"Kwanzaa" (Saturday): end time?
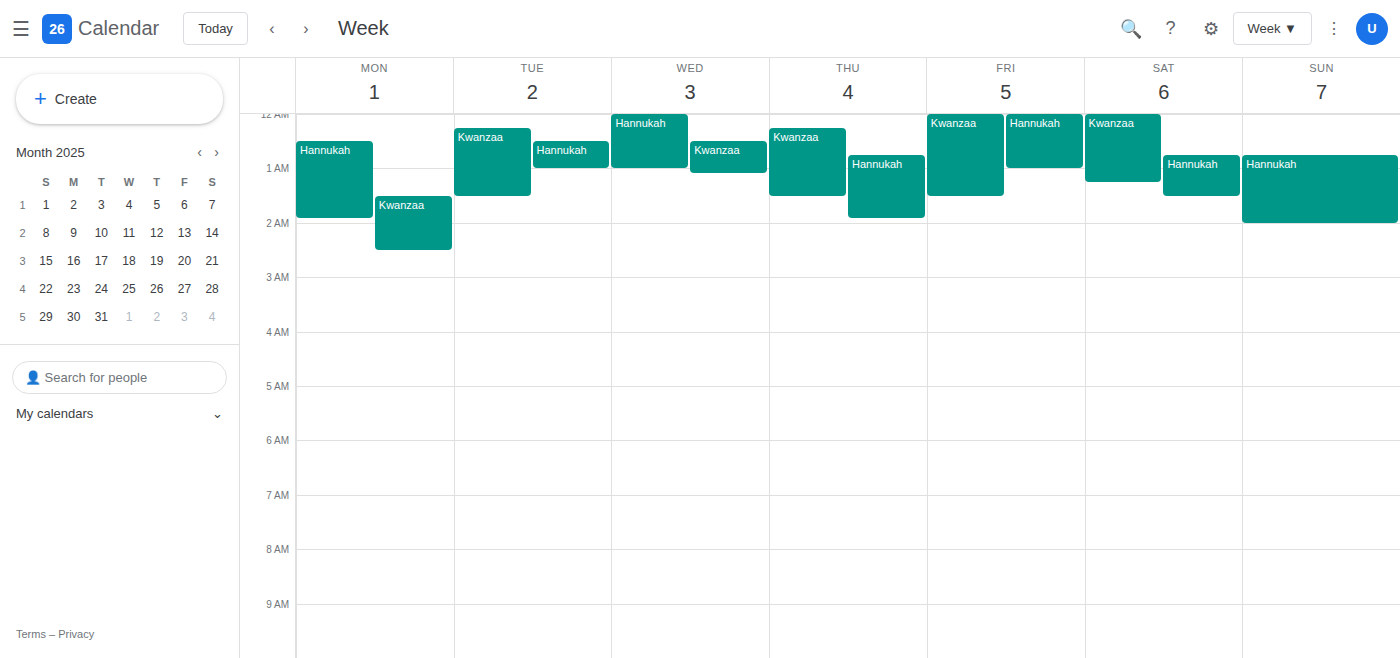
1:15 AM